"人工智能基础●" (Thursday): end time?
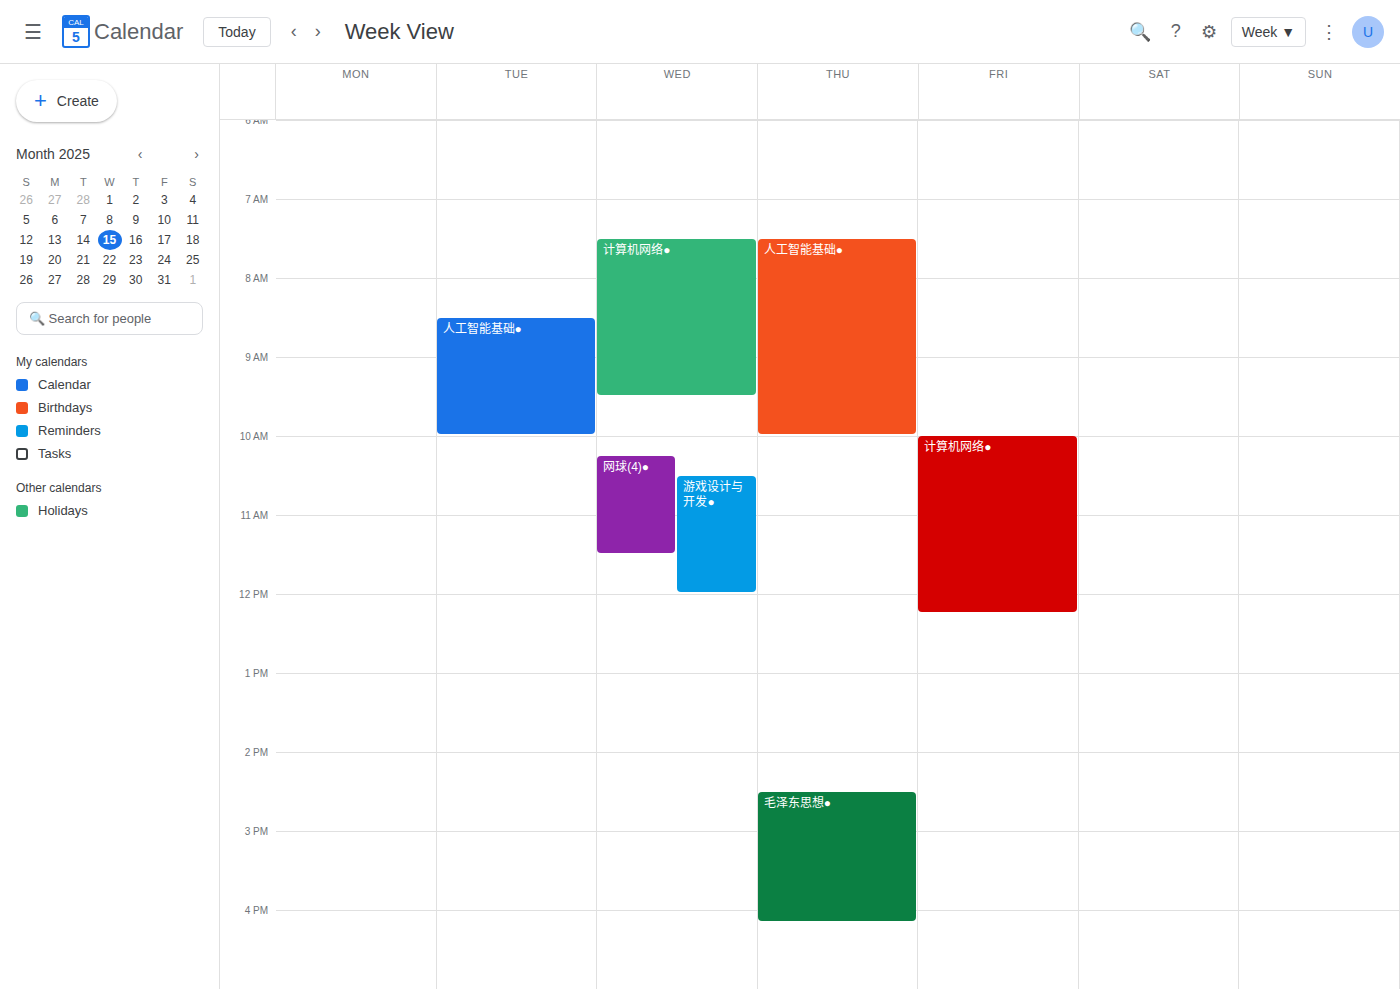
10:00 AM